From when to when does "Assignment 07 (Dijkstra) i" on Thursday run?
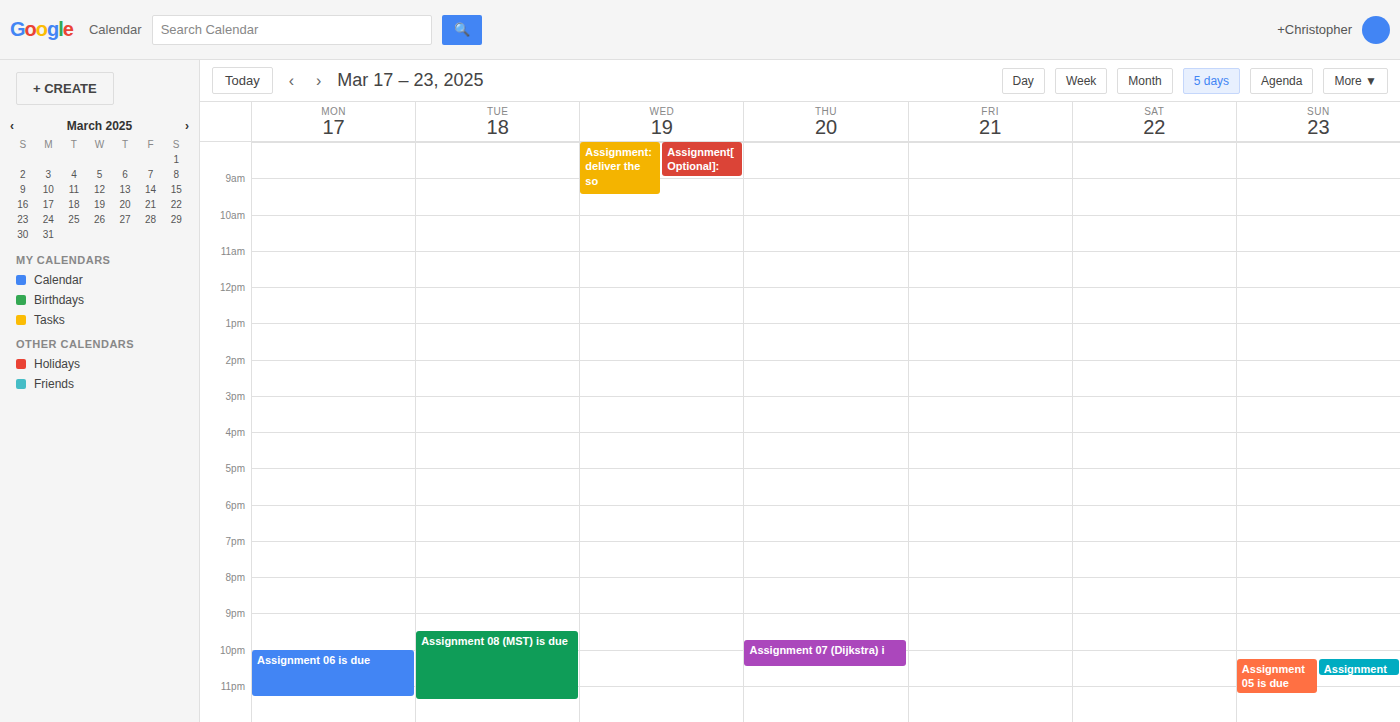
21:45 to 22:30